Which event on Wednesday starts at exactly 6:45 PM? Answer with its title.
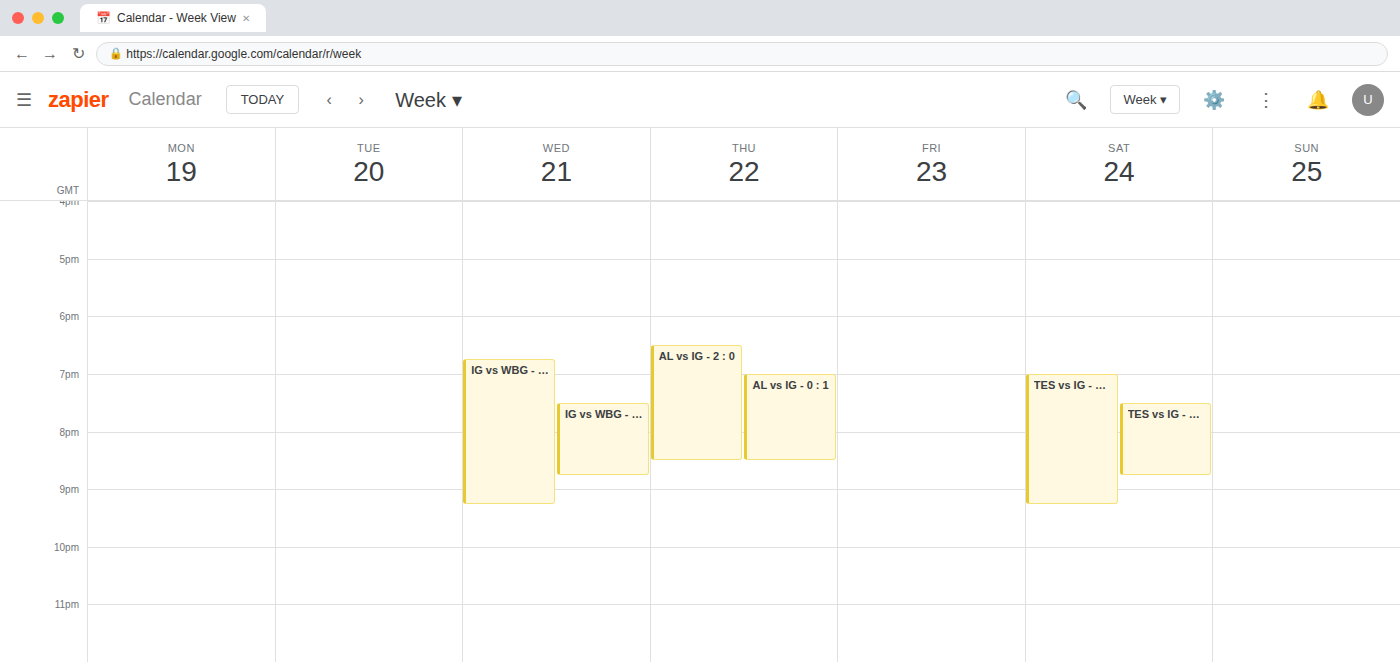
"IG vs WBG - 1 : 2"